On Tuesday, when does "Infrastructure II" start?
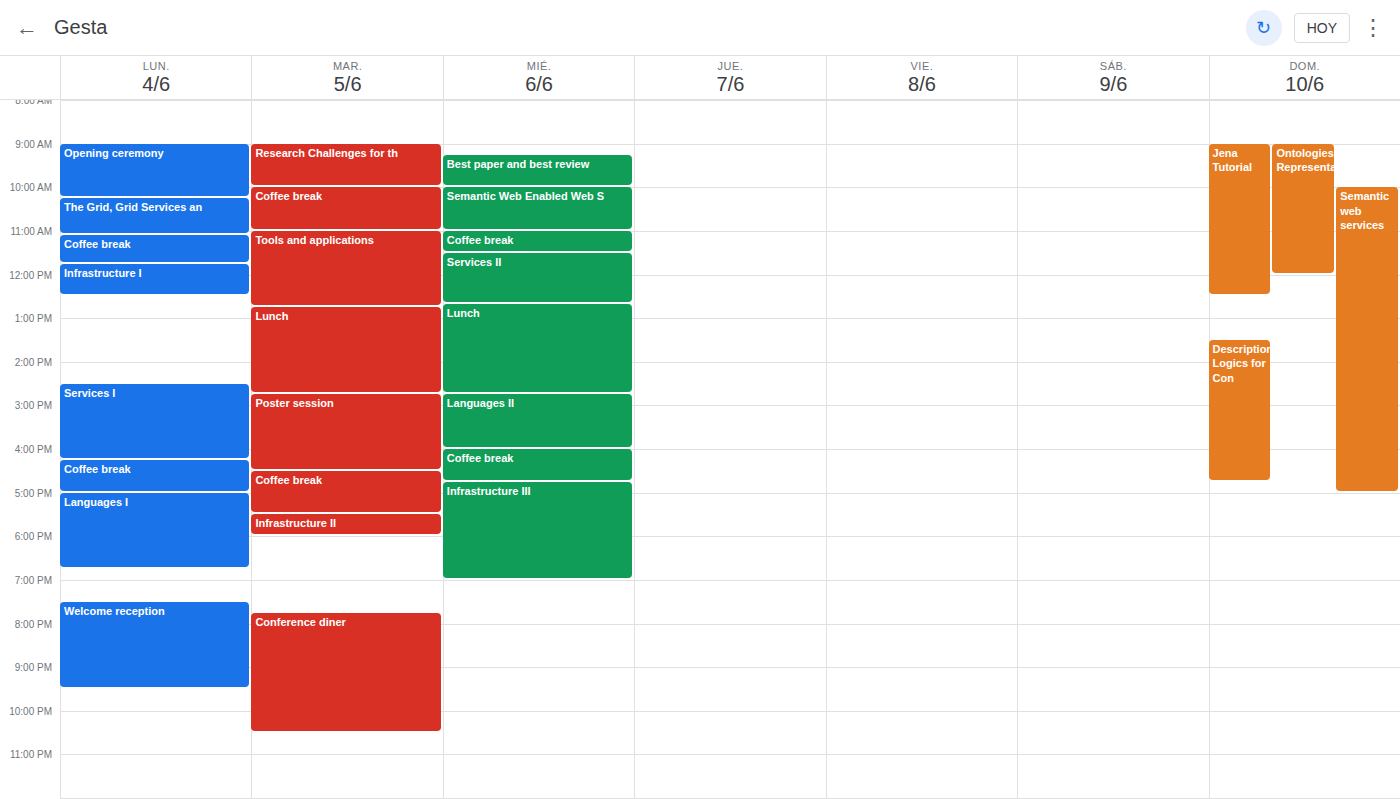
5:30 PM